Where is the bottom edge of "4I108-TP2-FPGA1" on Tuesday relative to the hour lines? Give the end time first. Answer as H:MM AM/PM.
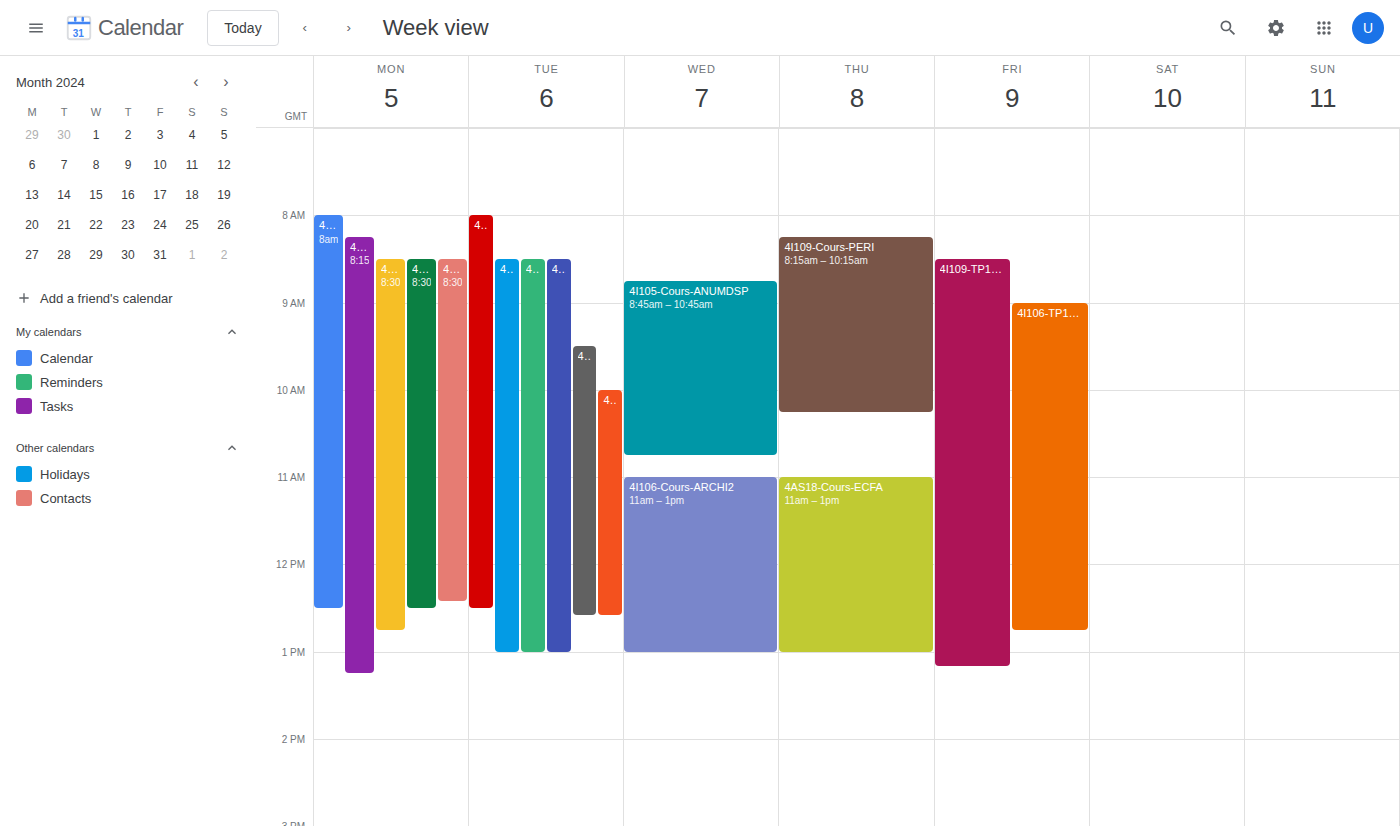
12:35 PM -- neither: 35 minutes below the 12 PM line and 25 minutes above the 1 PM line.